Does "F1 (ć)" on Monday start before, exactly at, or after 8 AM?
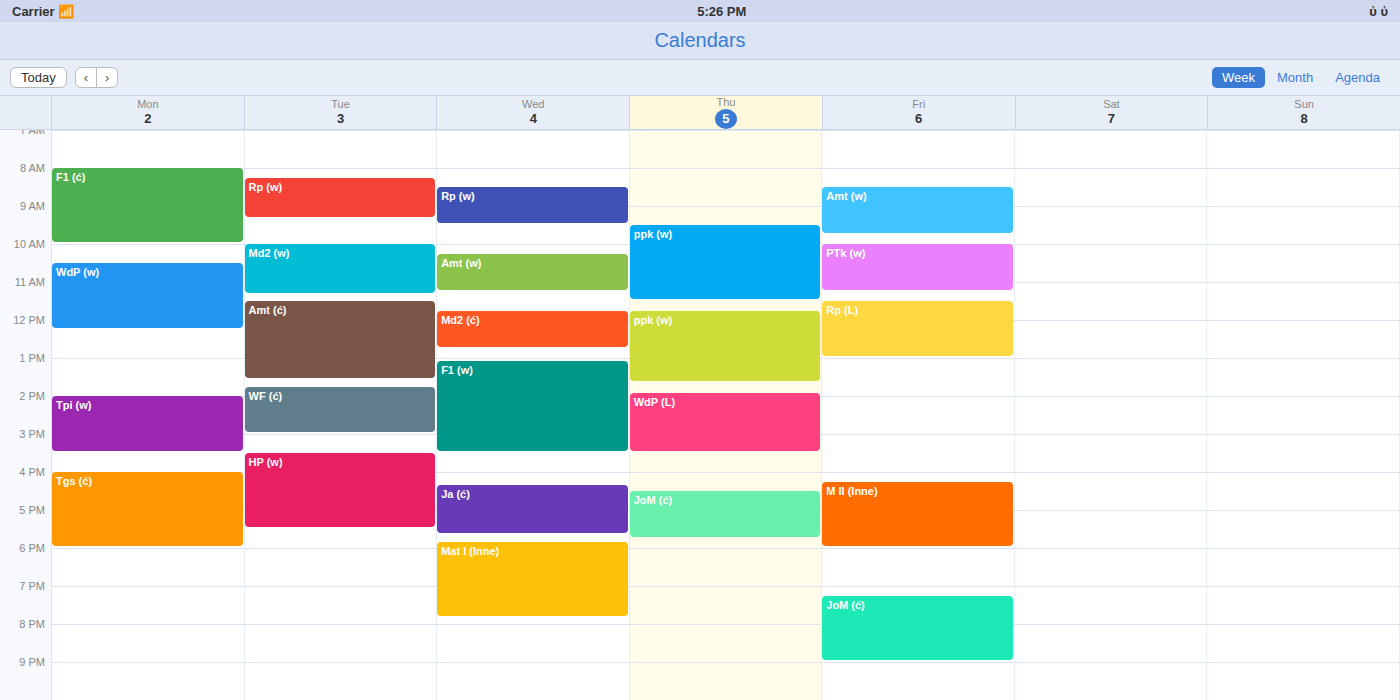
8:00 AM -- exactly at 8 AM, on the 8 AM line.